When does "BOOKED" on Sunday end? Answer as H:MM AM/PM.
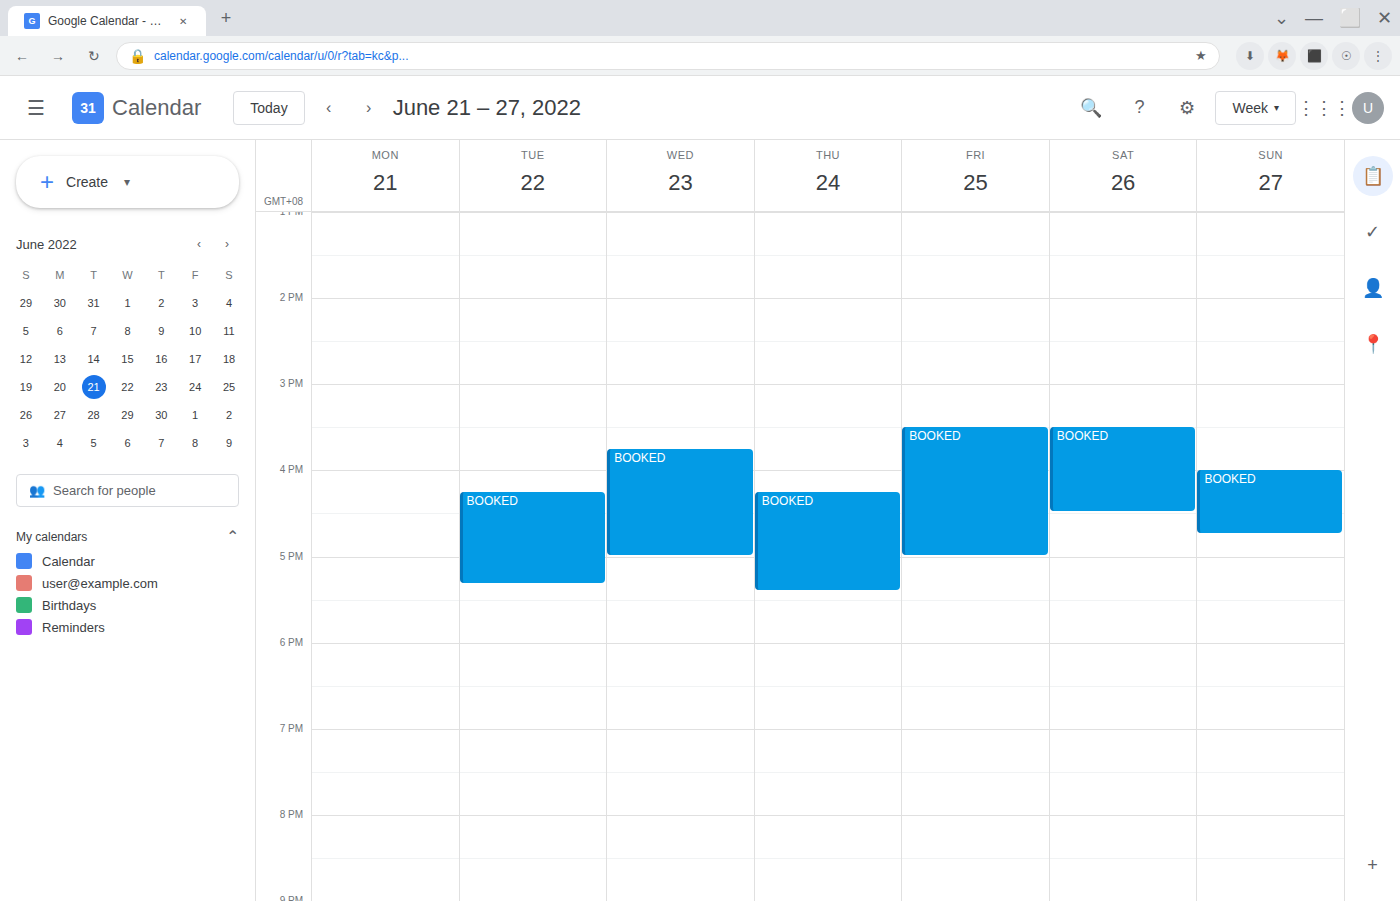
4:45 PM